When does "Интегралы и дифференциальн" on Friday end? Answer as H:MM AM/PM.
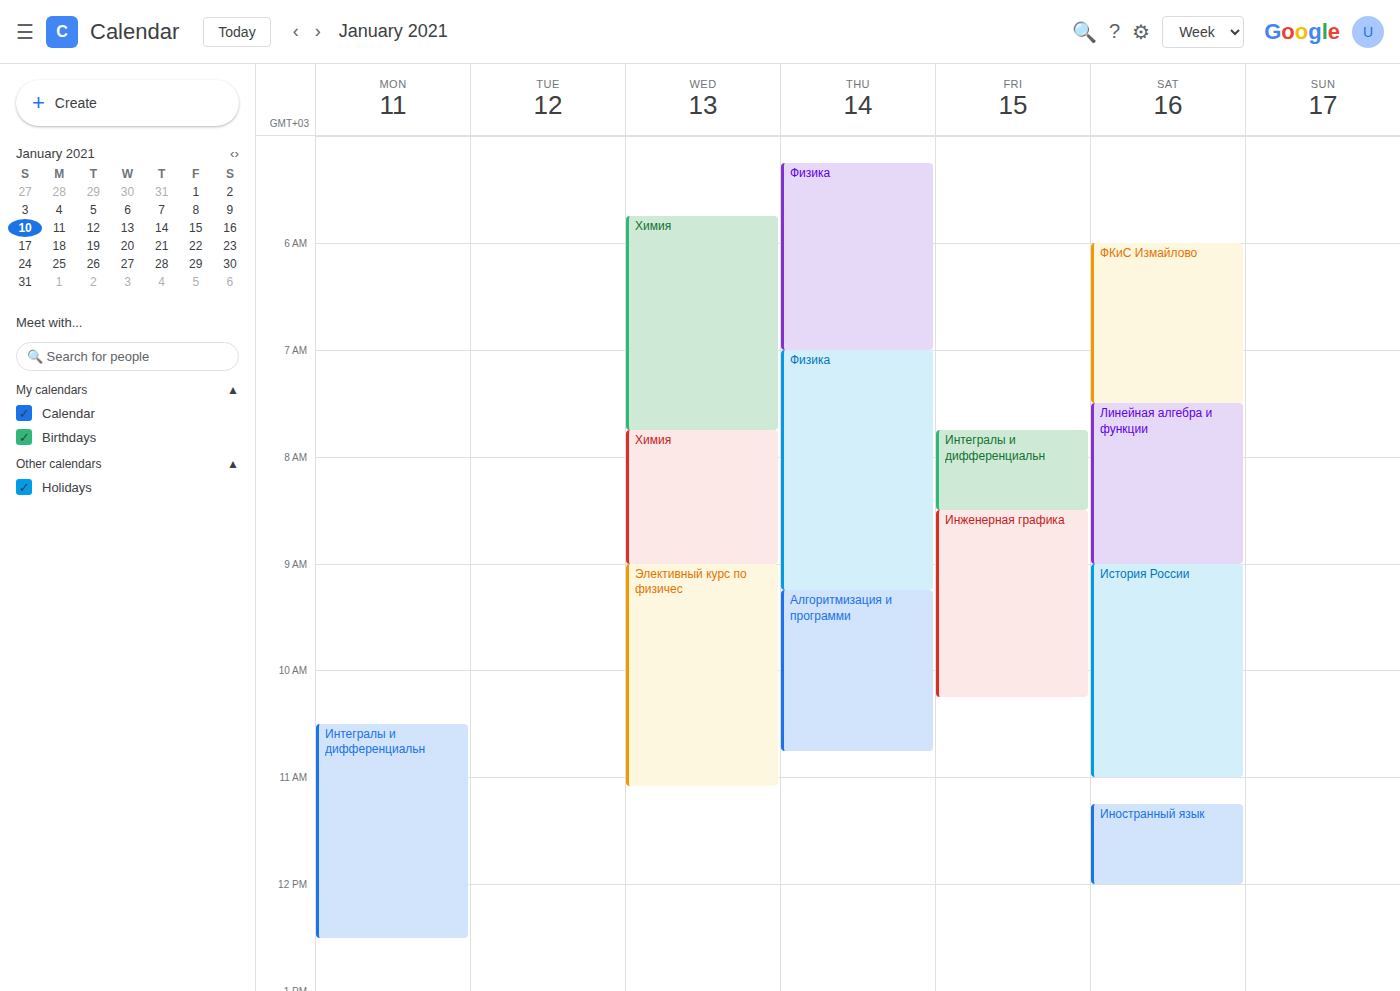
8:30 AM